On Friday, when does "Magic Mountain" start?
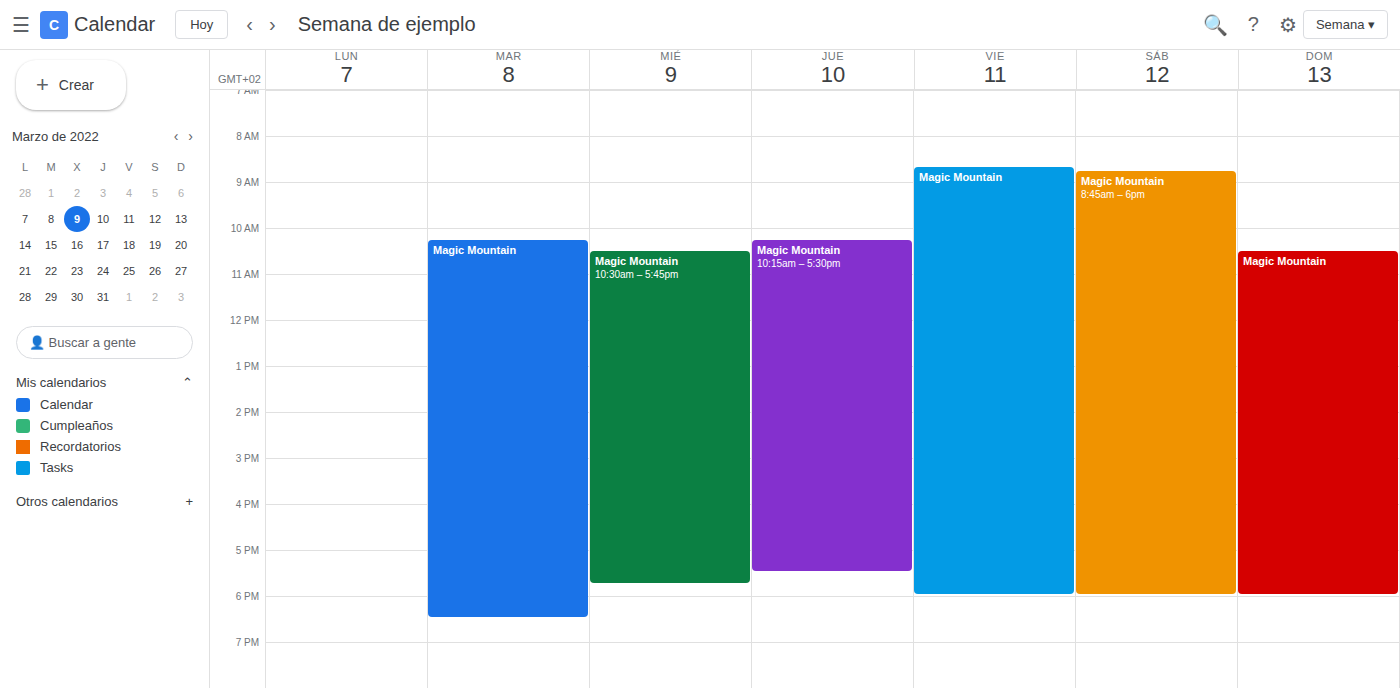
8:40 AM